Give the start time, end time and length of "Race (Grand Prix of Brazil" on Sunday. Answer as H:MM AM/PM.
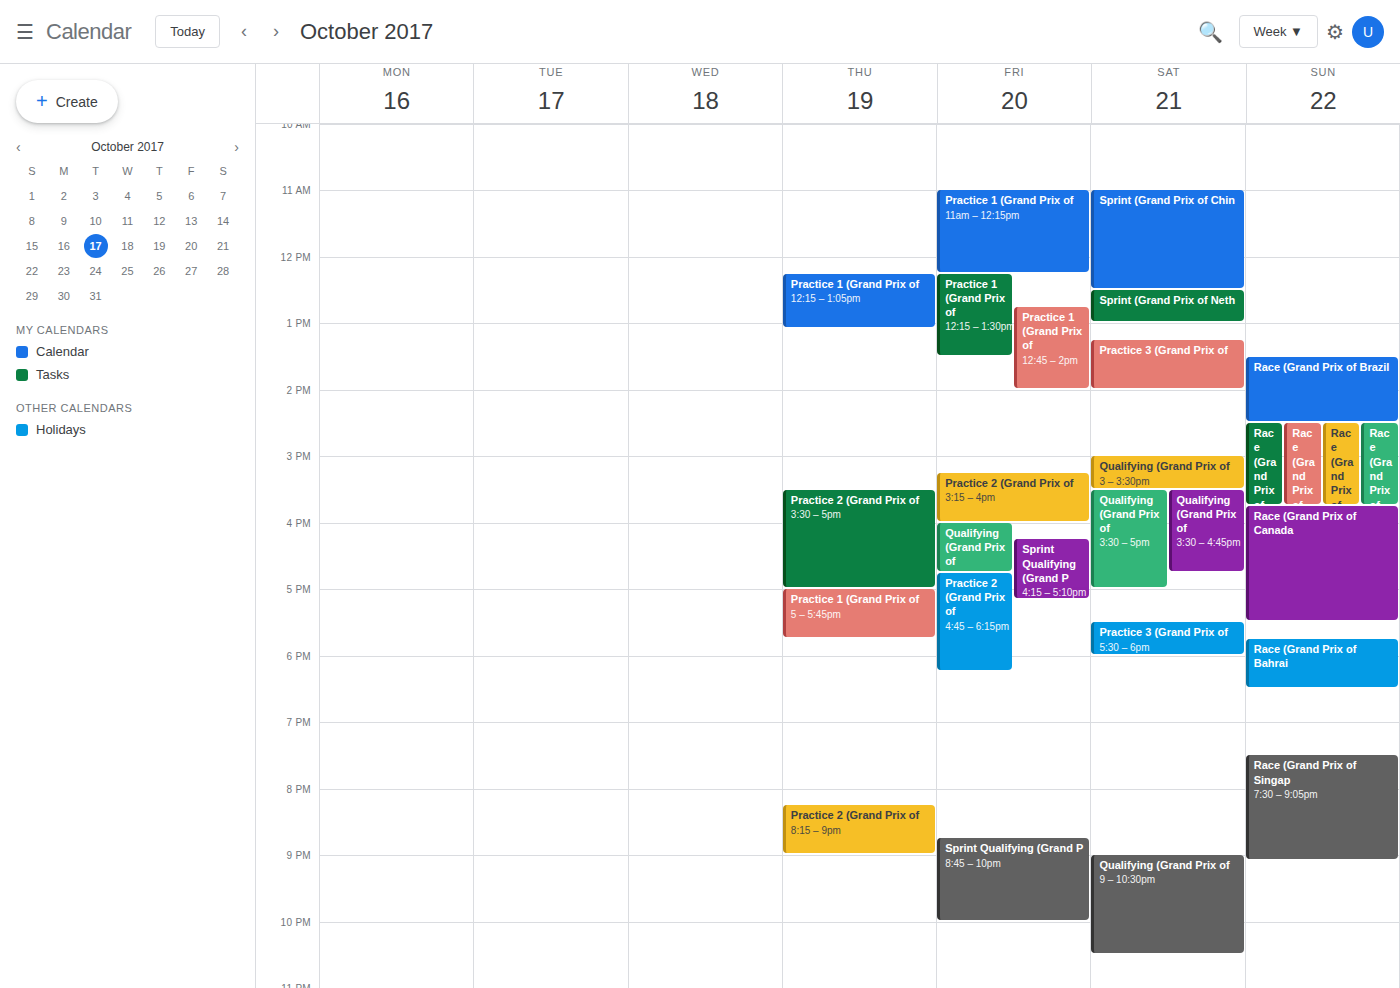
1:30 PM to 2:30 PM, 1 hour